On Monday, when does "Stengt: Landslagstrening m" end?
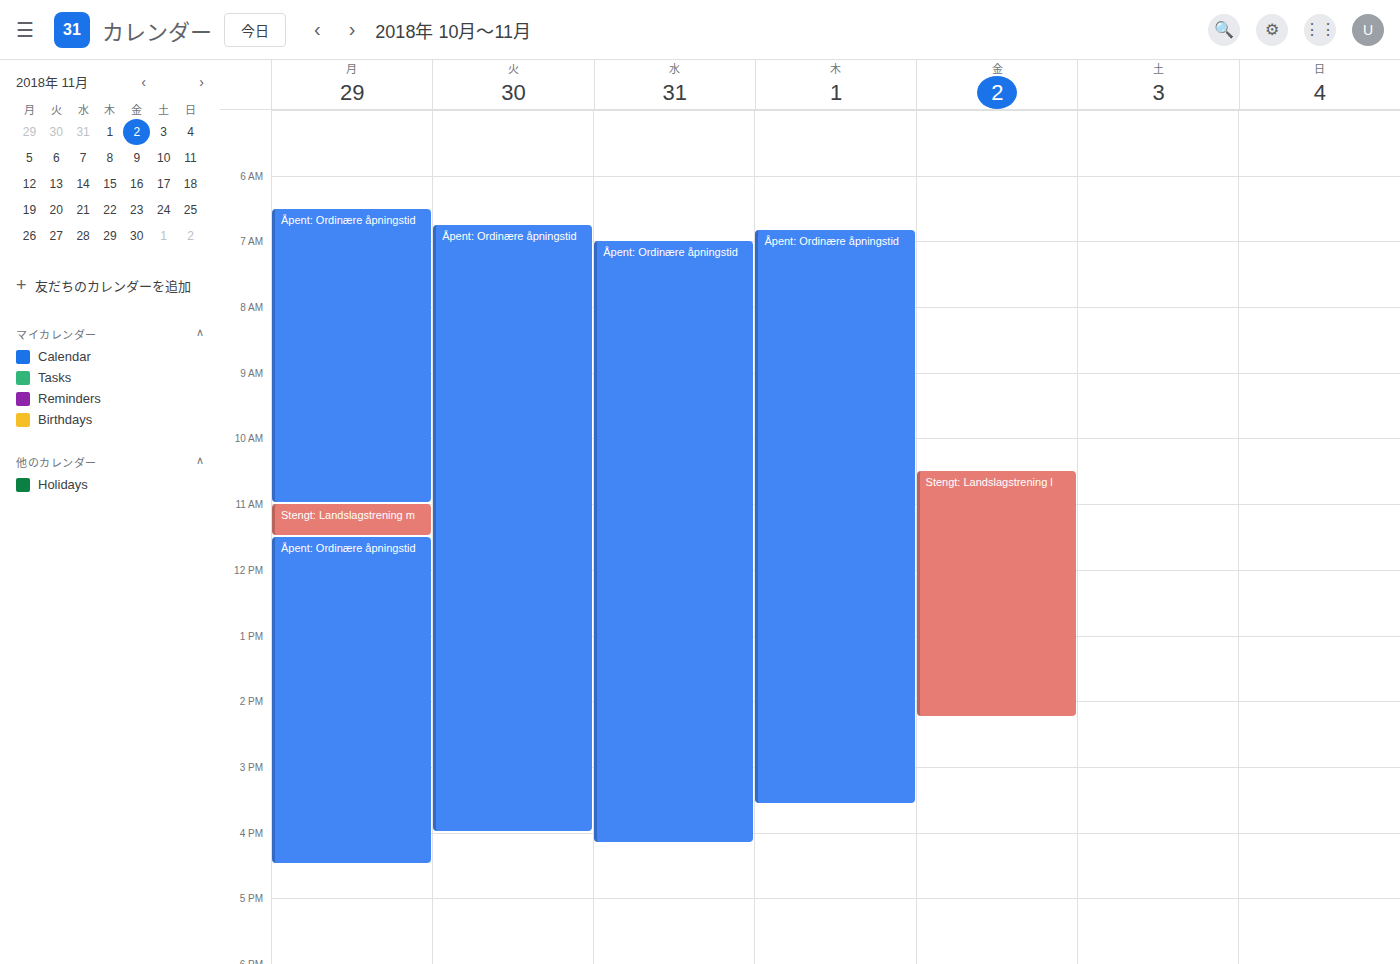
11:30 AM